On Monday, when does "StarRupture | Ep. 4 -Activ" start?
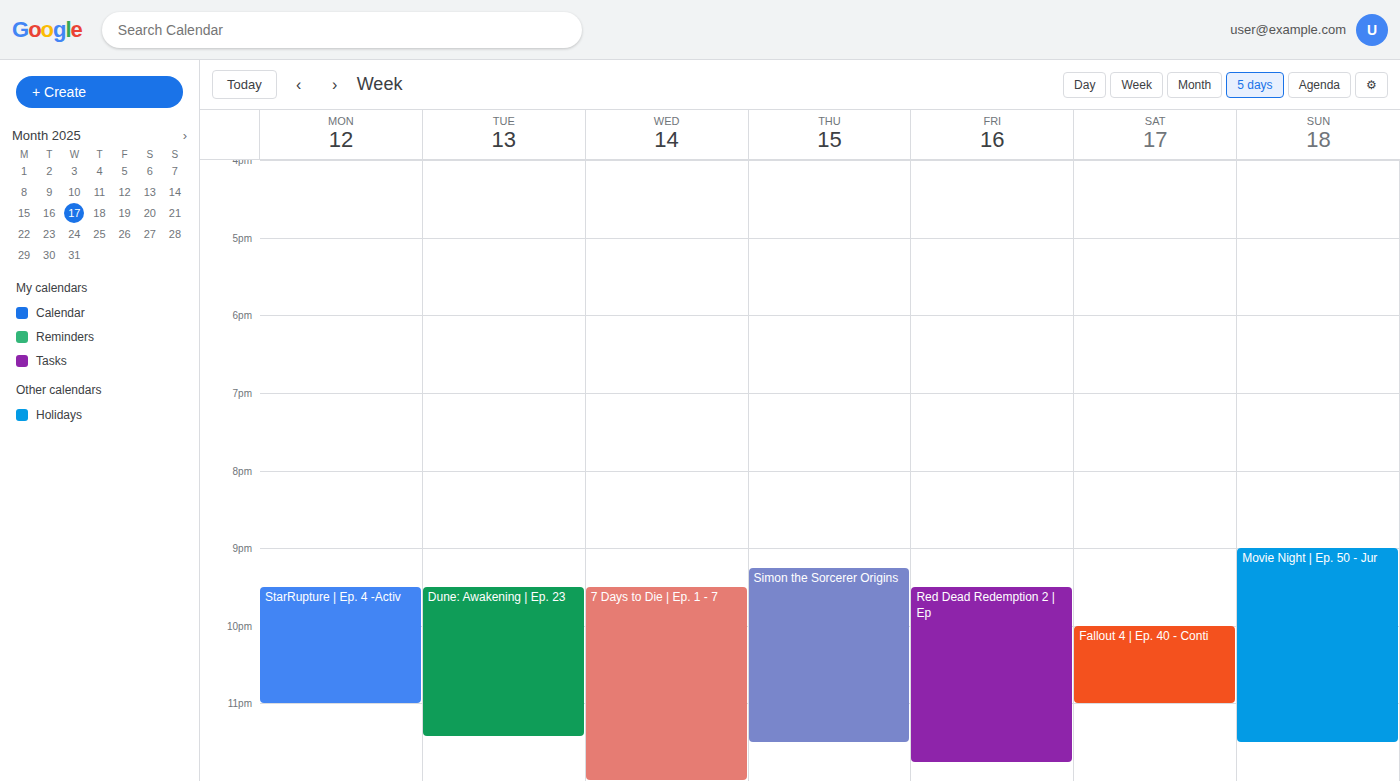
9:30 PM